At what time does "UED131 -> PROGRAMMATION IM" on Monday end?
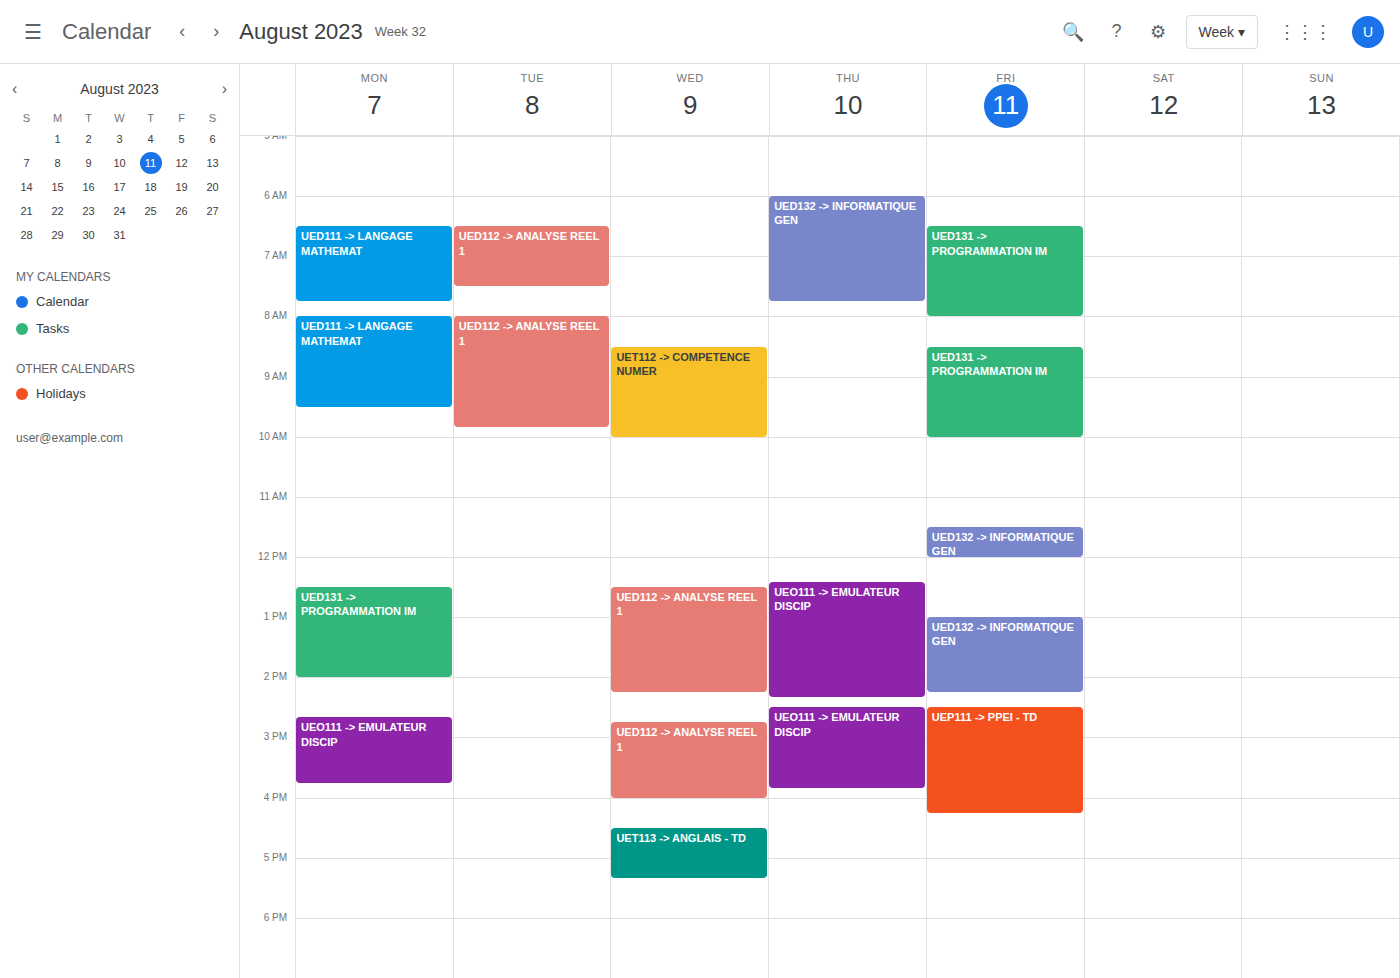
2:00 PM